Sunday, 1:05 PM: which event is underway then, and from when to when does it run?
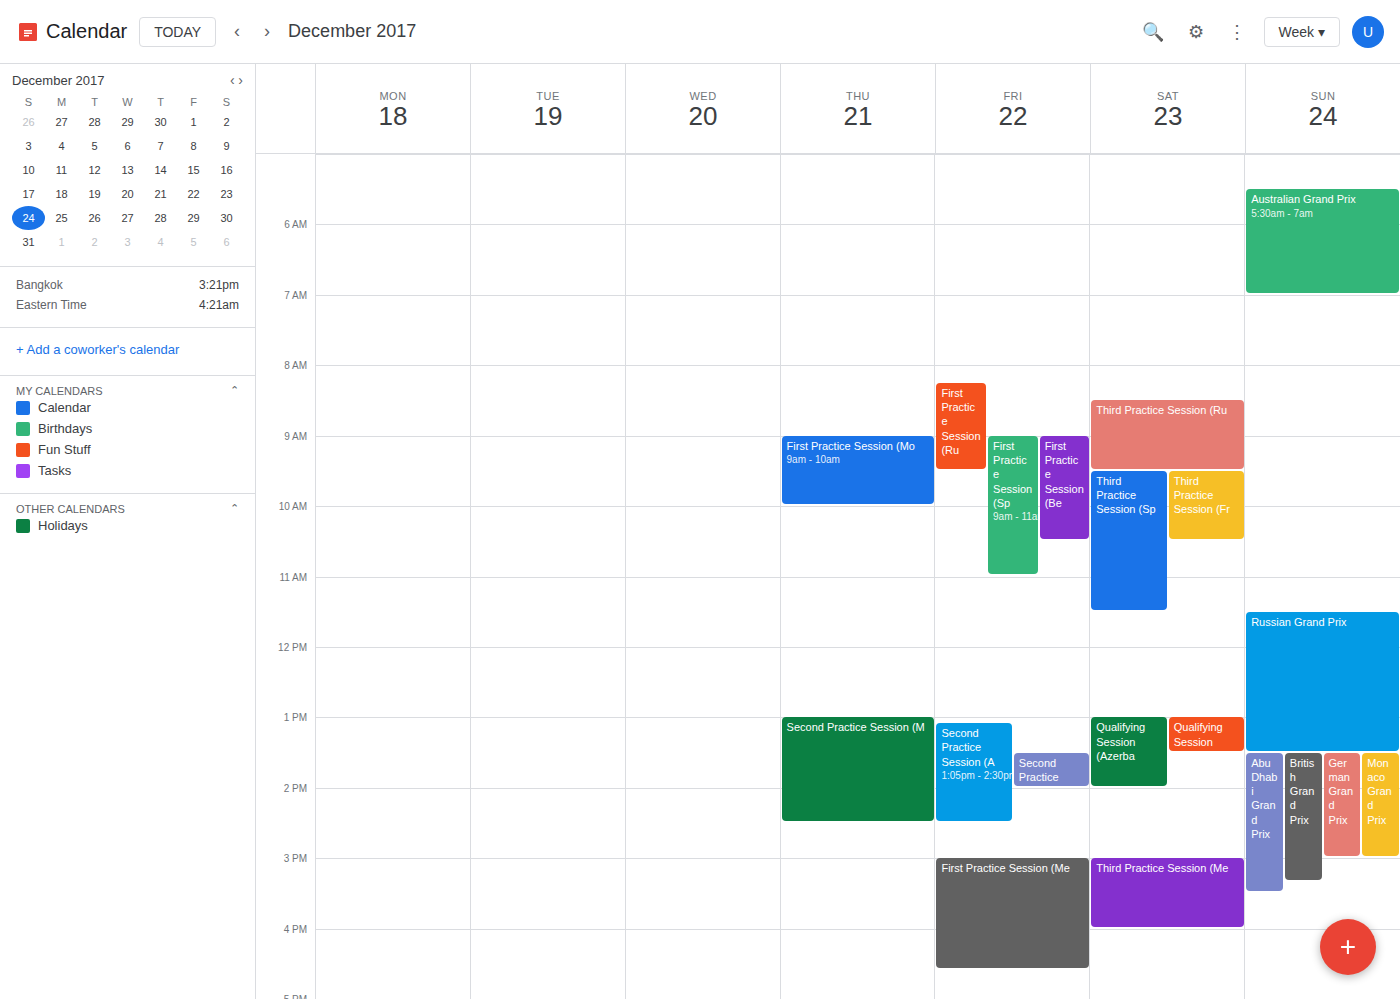
"Russian Grand Prix", 11:30 AM to 1:30 PM